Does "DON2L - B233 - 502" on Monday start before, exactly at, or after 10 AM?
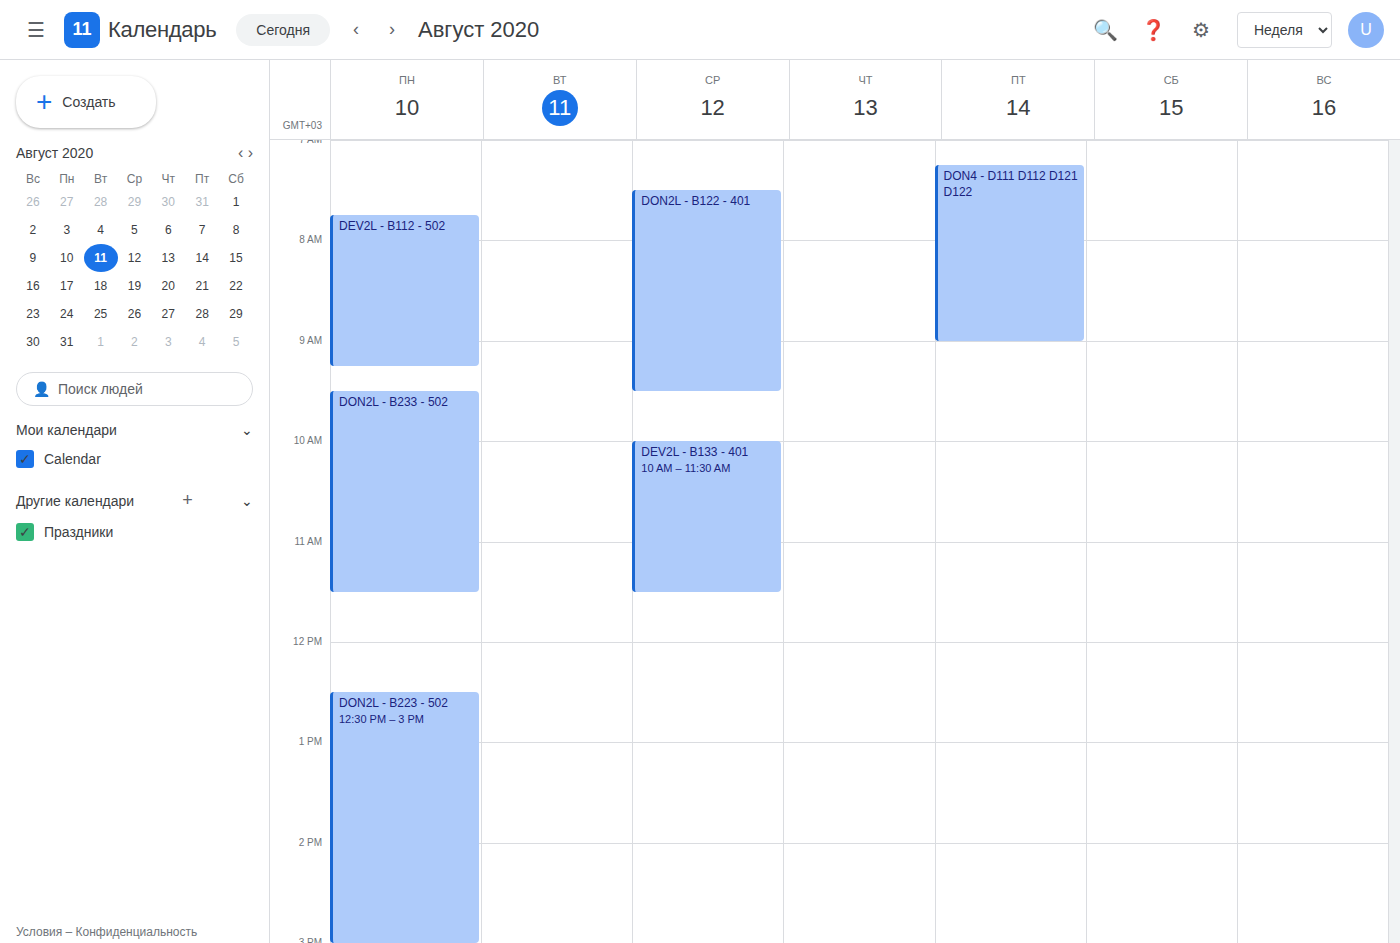
9:30 AM -- before 10 AM, 30 minutes above the 10 AM line.